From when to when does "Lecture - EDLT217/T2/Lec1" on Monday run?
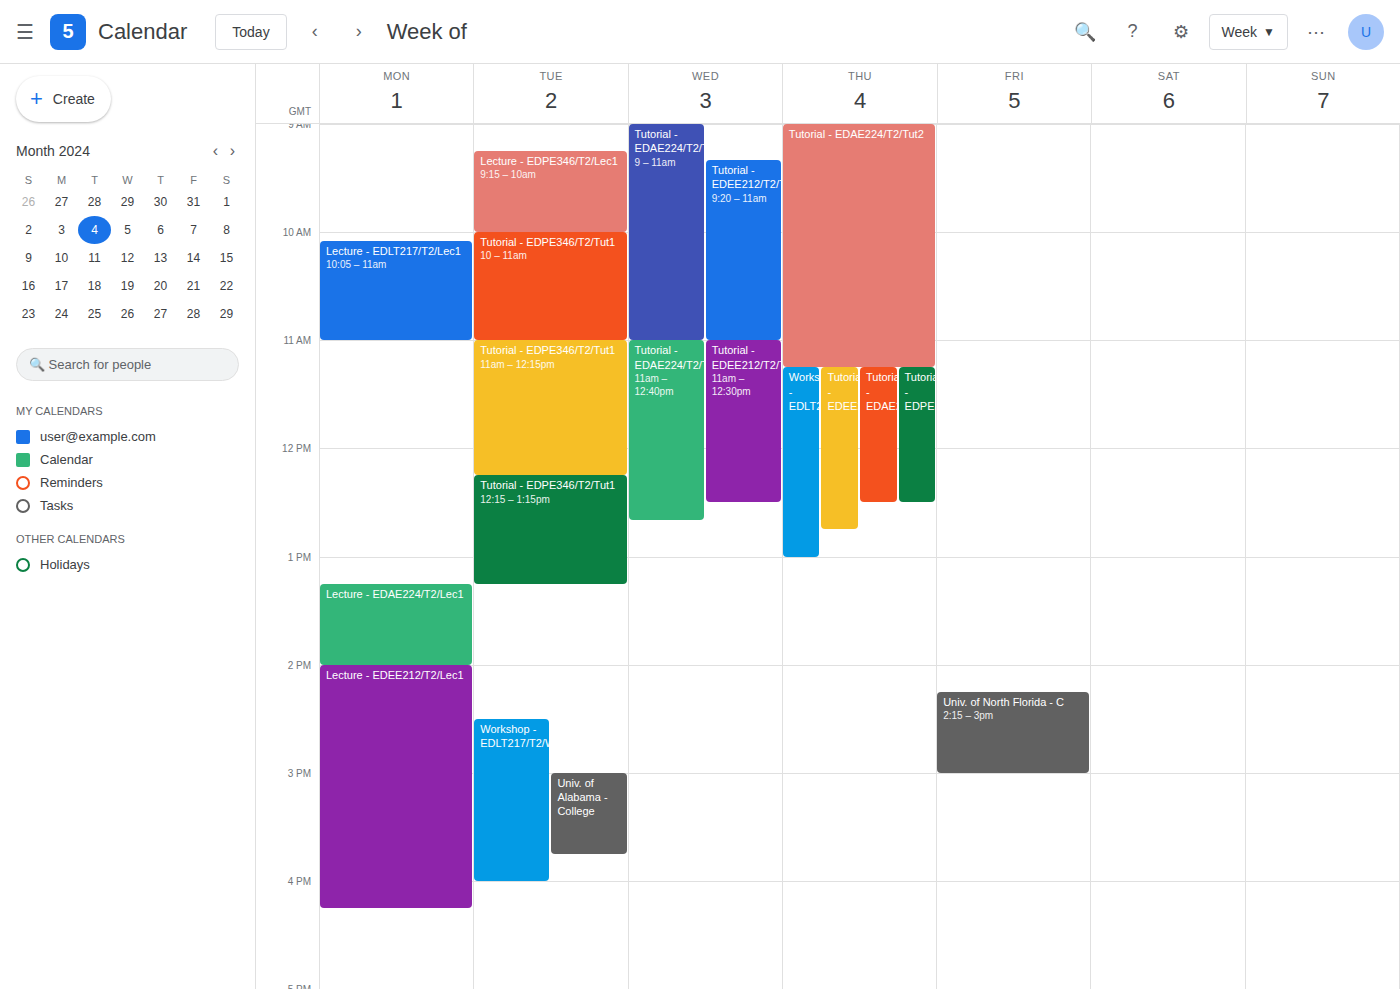
10:05 AM to 11:00 AM